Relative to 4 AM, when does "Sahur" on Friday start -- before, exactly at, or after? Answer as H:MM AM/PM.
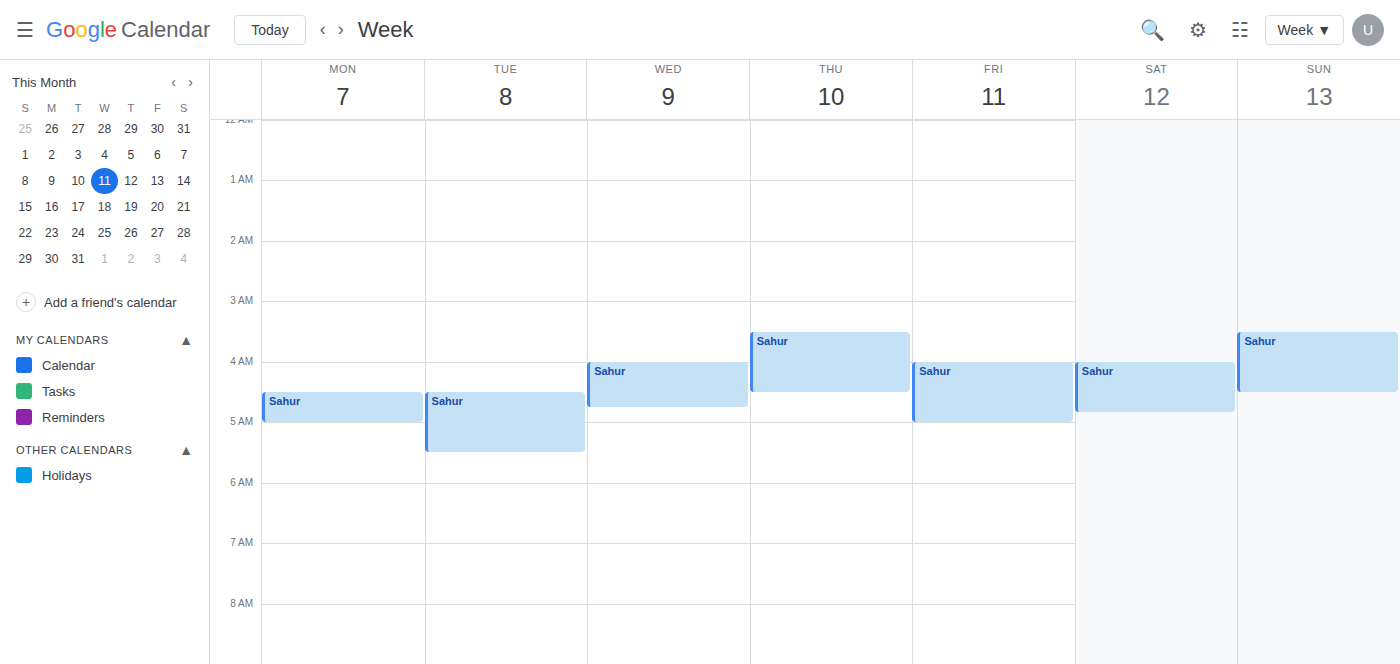
4:00 AM -- exactly at 4 AM, on the 4 AM line.